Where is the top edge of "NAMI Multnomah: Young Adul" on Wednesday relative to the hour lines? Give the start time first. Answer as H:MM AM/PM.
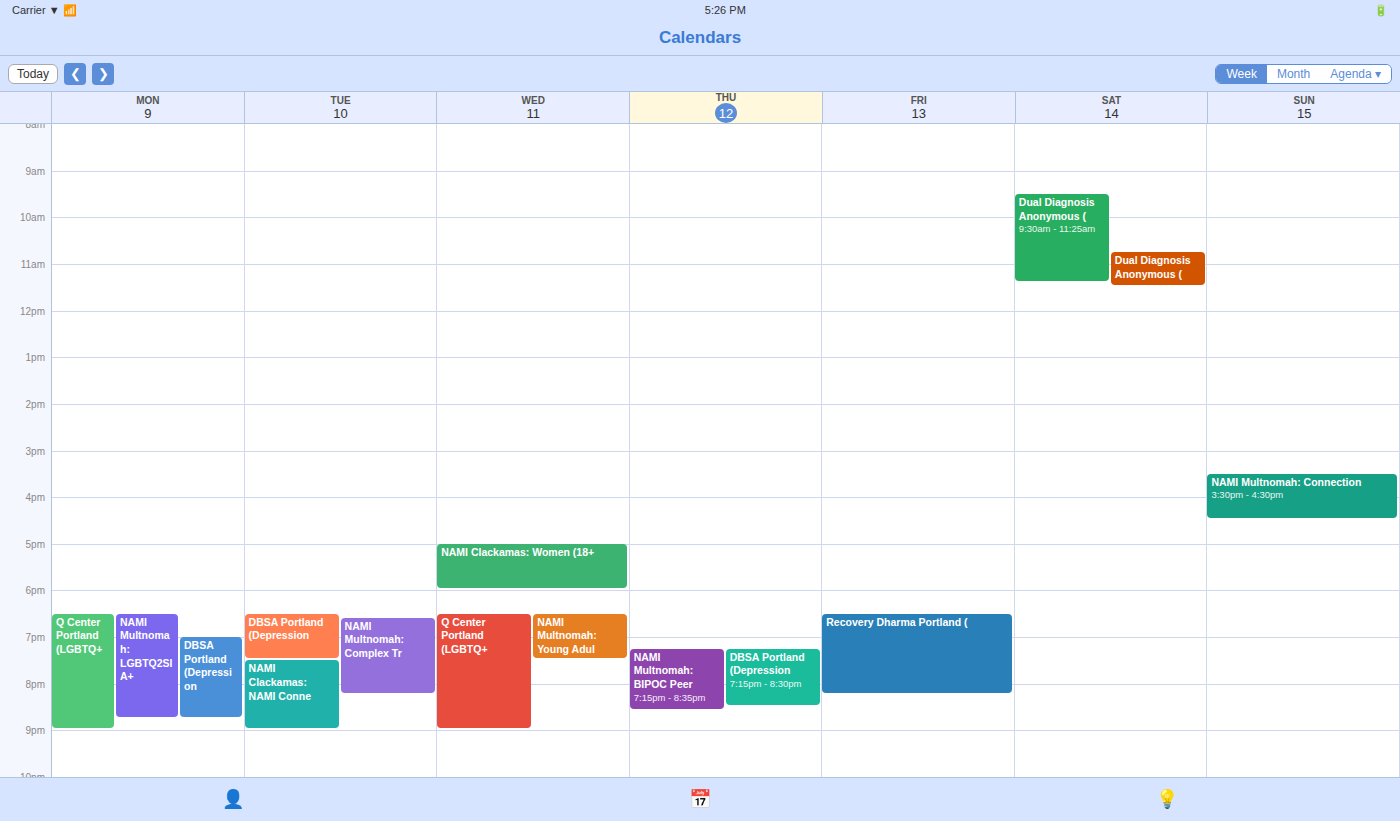
6:30 PM -- halfway between the 6 PM and 7 PM lines.